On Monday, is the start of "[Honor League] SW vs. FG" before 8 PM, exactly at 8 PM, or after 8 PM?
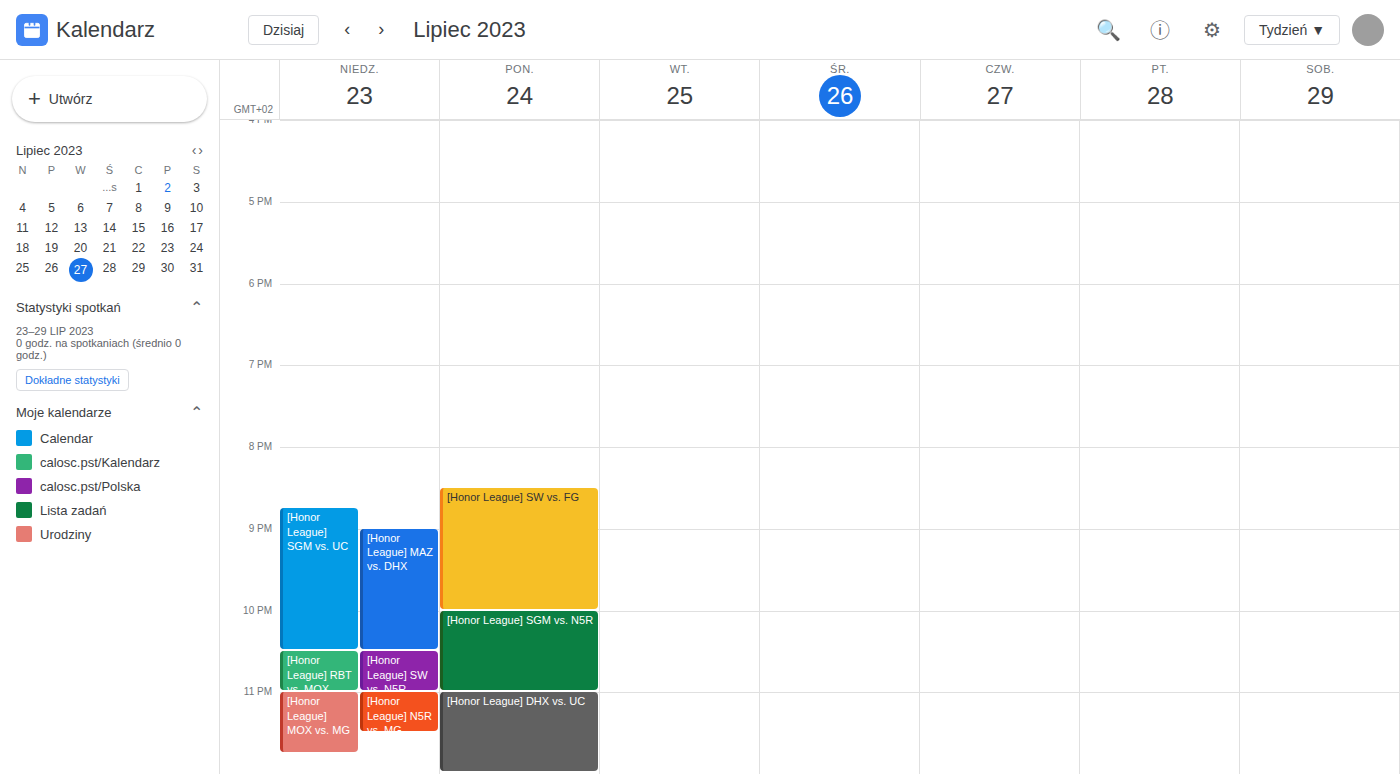
8:30 PM -- after 8 PM, 30 minutes below the 8 PM line.